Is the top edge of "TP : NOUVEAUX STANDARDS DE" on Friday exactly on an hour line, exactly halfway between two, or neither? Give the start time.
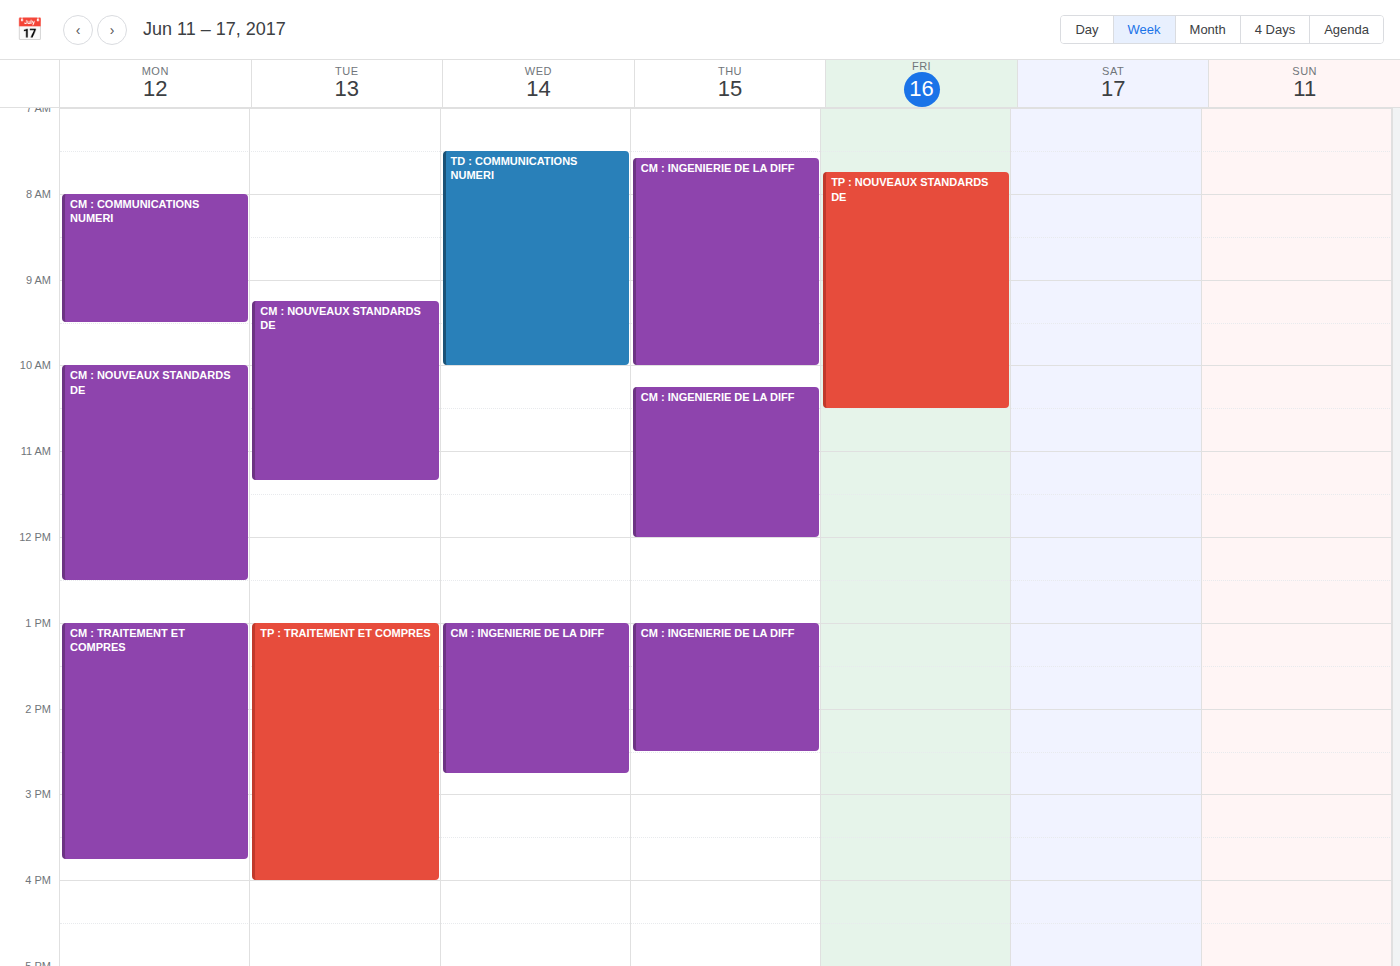
7:45 AM -- neither: three quarters of the way from the 7 AM line to the 8 AM line.